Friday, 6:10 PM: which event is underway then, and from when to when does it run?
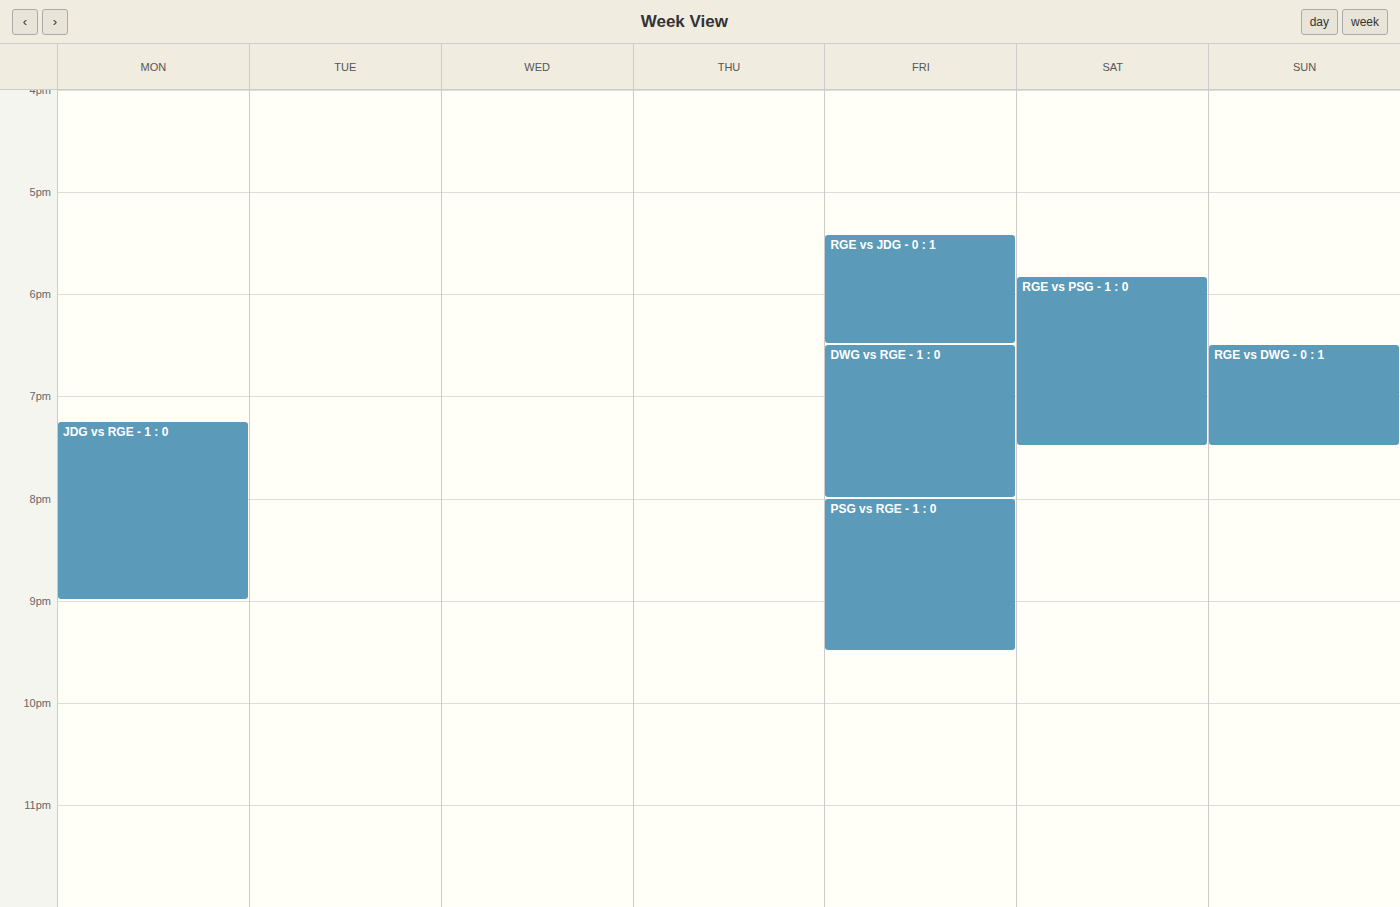
"RGE vs JDG - 0 : 1", 5:25 PM to 6:30 PM